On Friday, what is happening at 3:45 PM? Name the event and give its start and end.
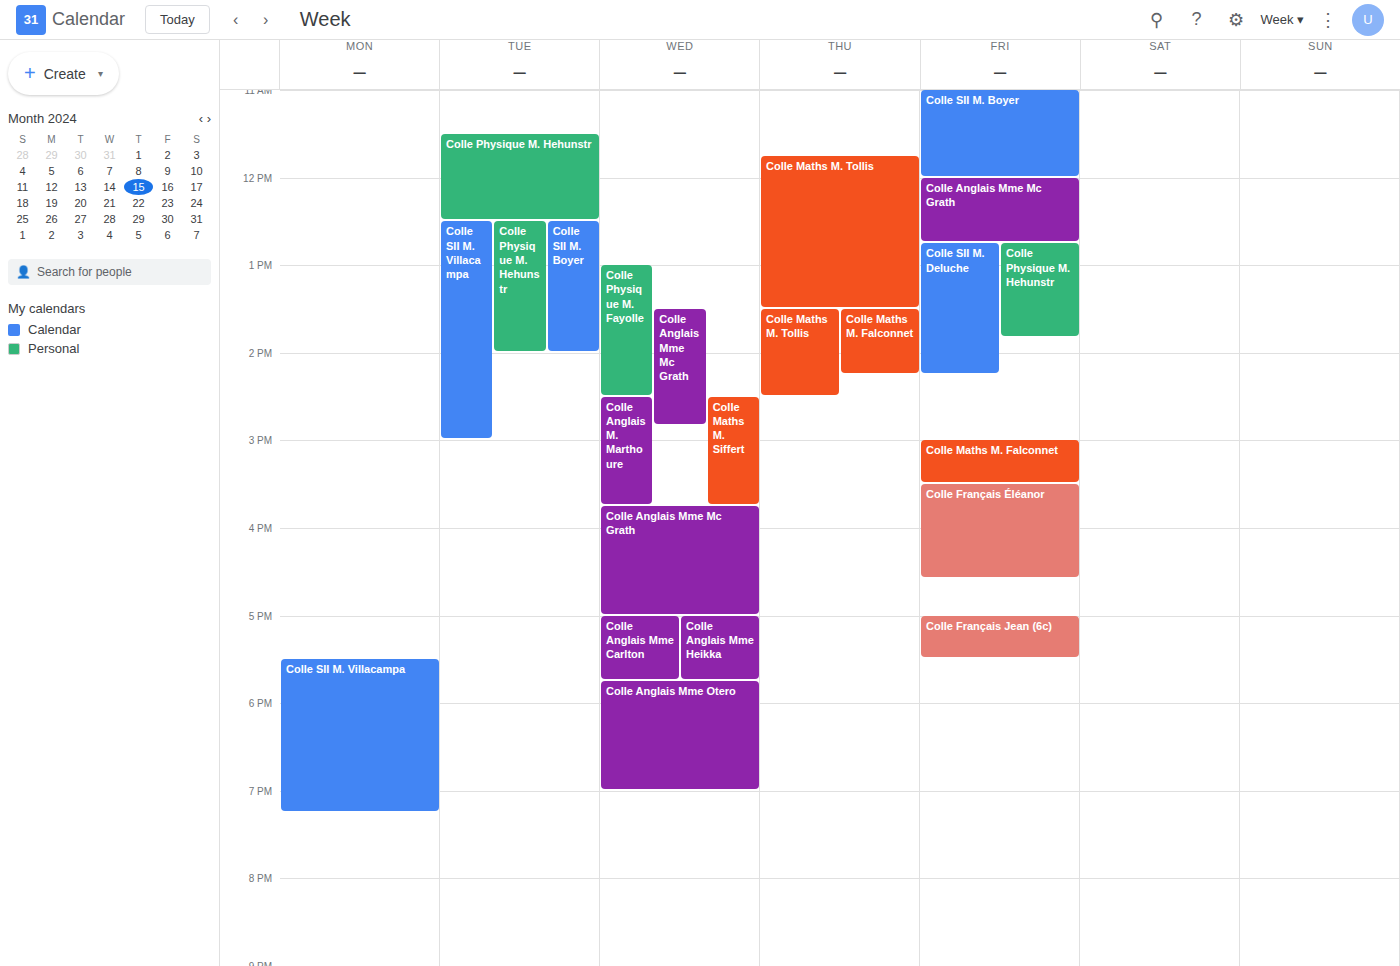
"Colle Français Éléanor", 3:30 PM to 4:35 PM